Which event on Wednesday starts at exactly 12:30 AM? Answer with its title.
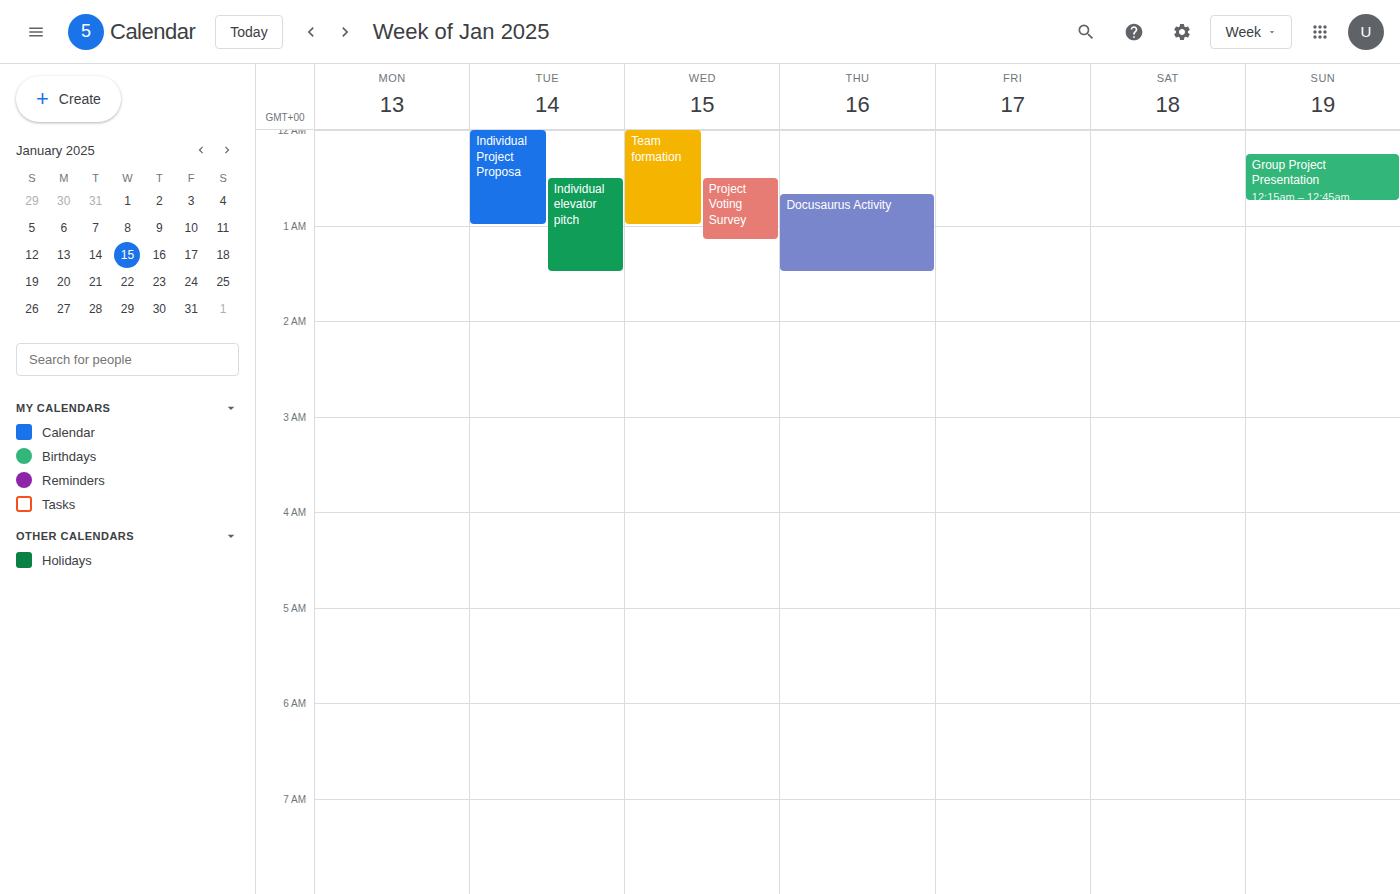
"Project Voting Survey"